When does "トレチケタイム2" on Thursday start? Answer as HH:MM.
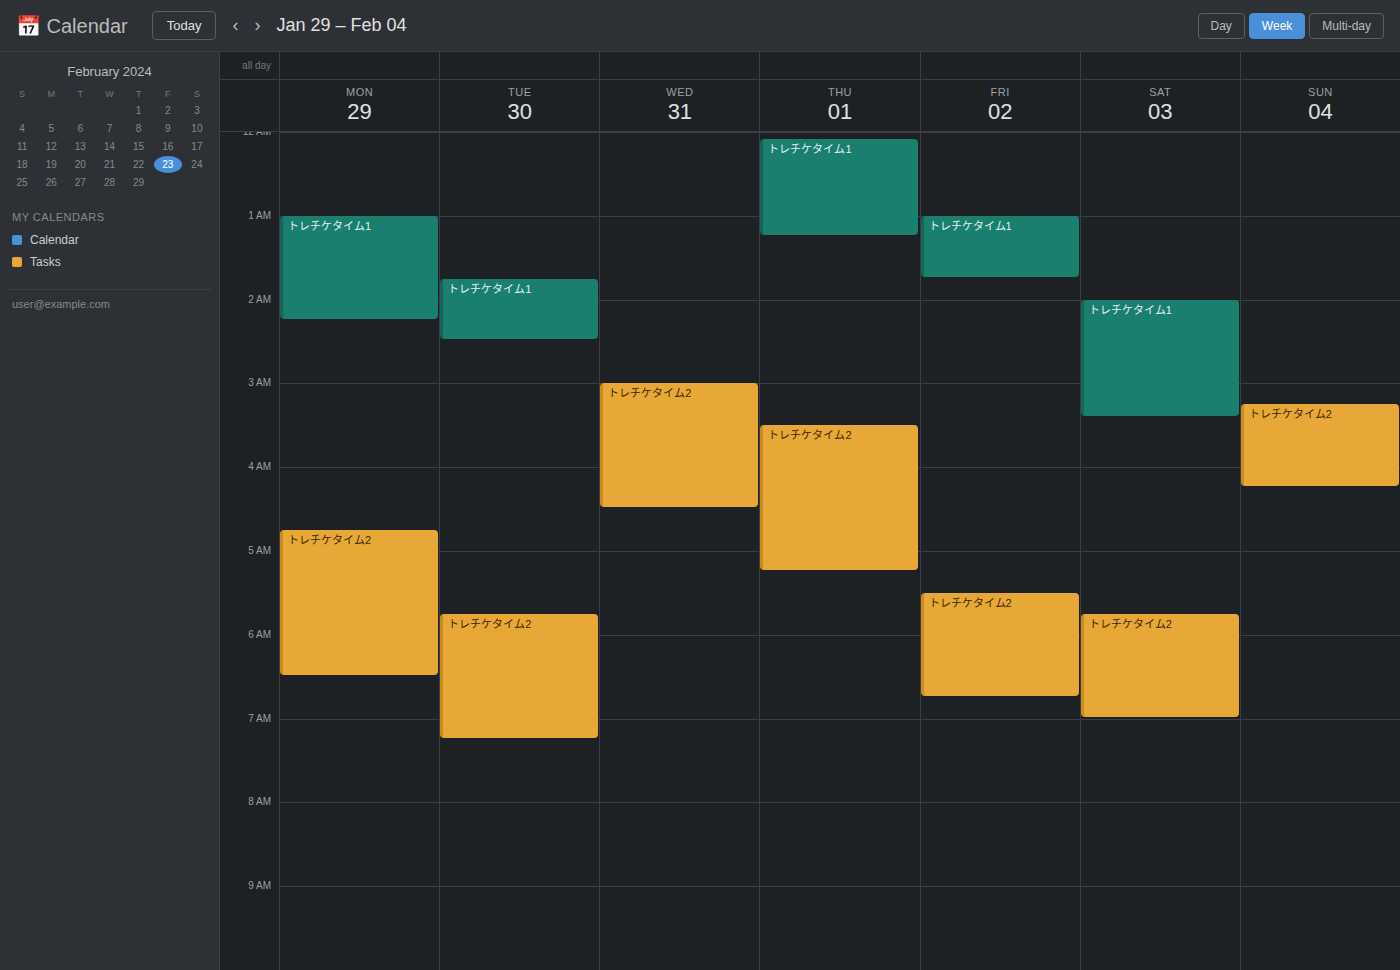
03:30